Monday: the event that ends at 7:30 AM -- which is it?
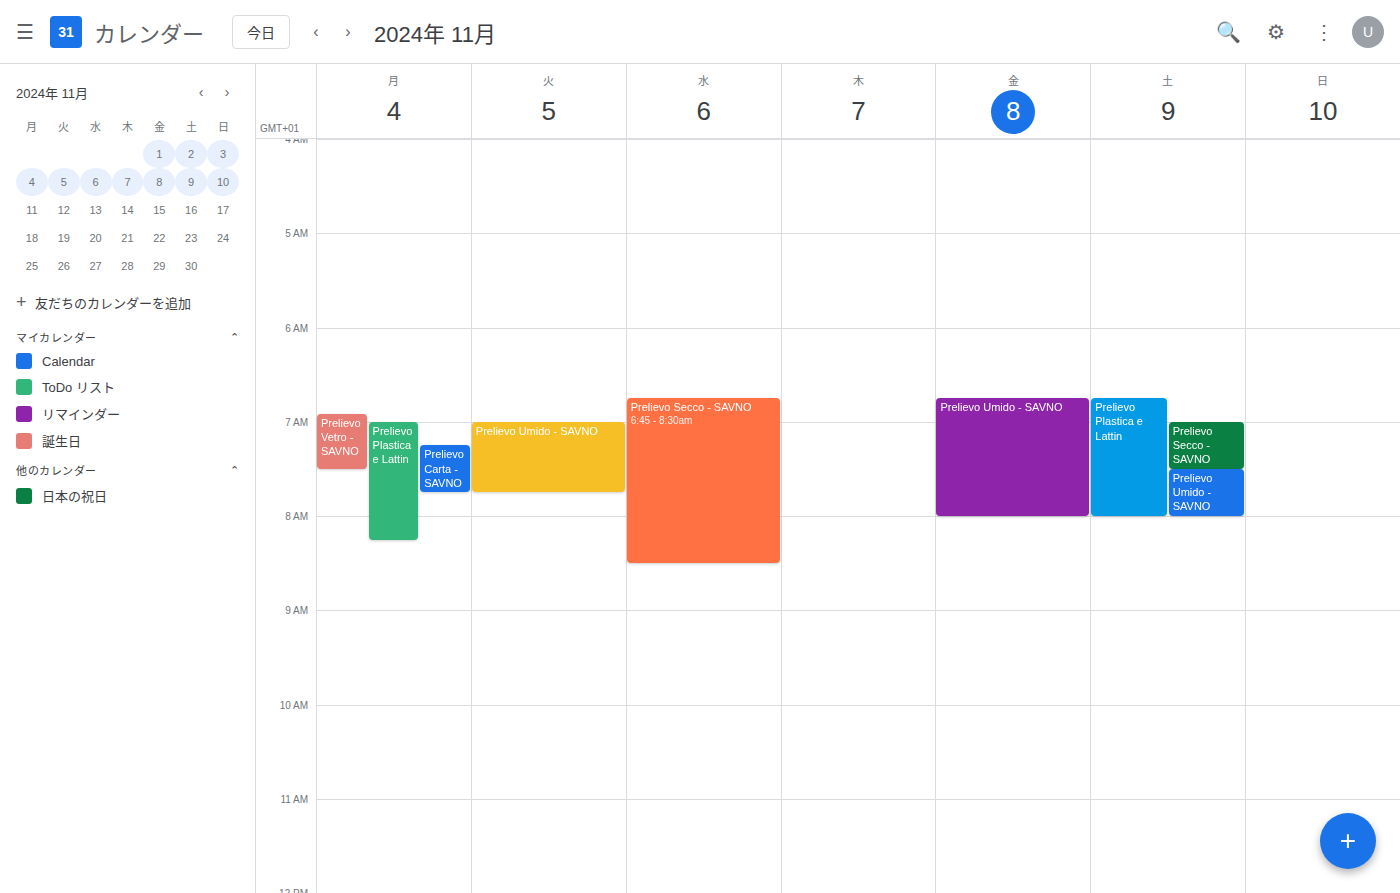
"Prelievo Vetro - SAVNO"